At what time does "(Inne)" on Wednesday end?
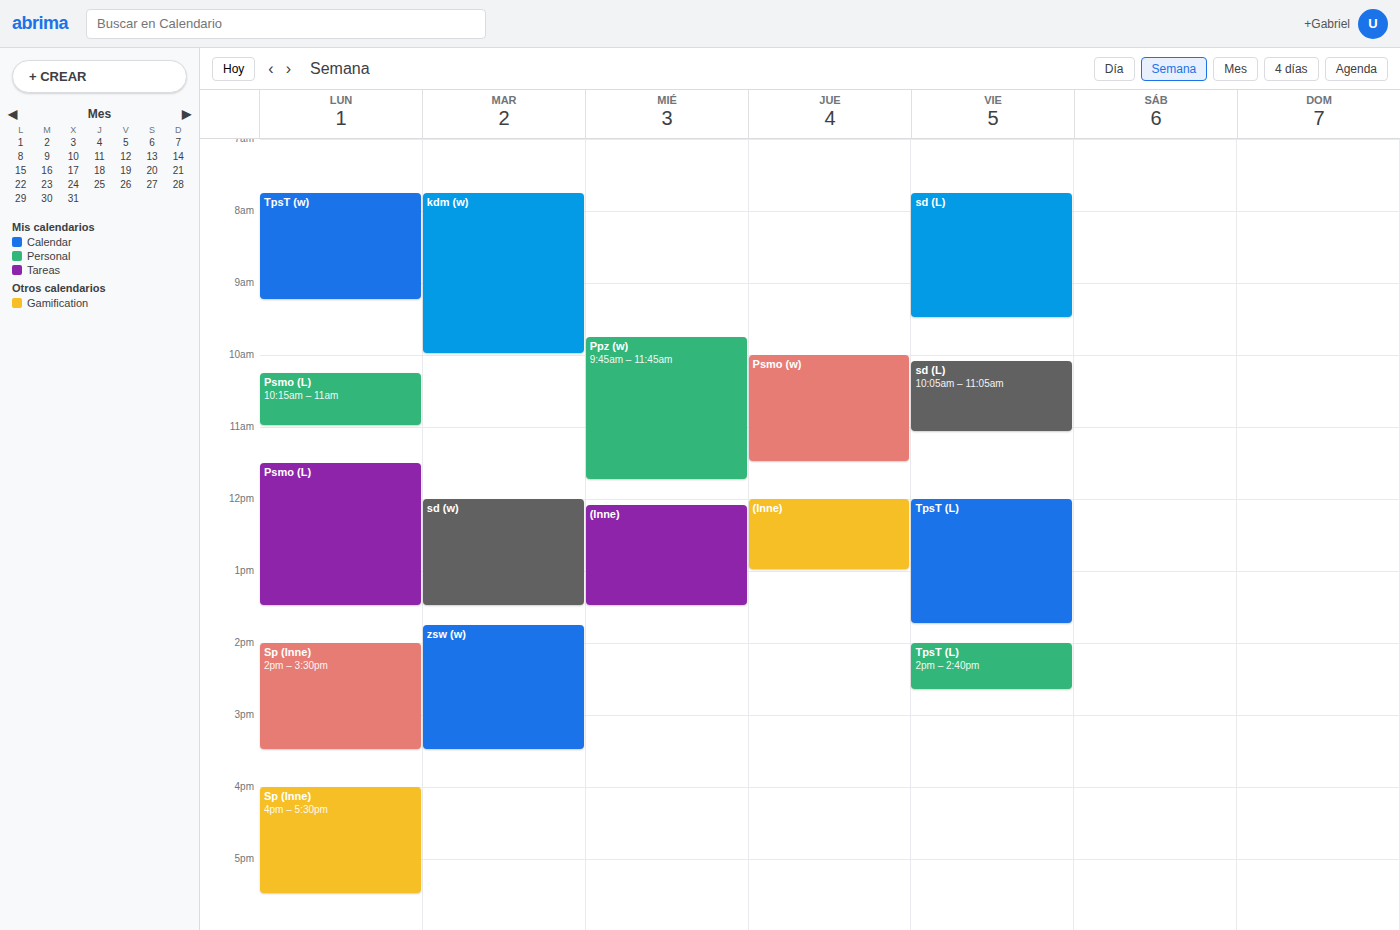
1:30 PM